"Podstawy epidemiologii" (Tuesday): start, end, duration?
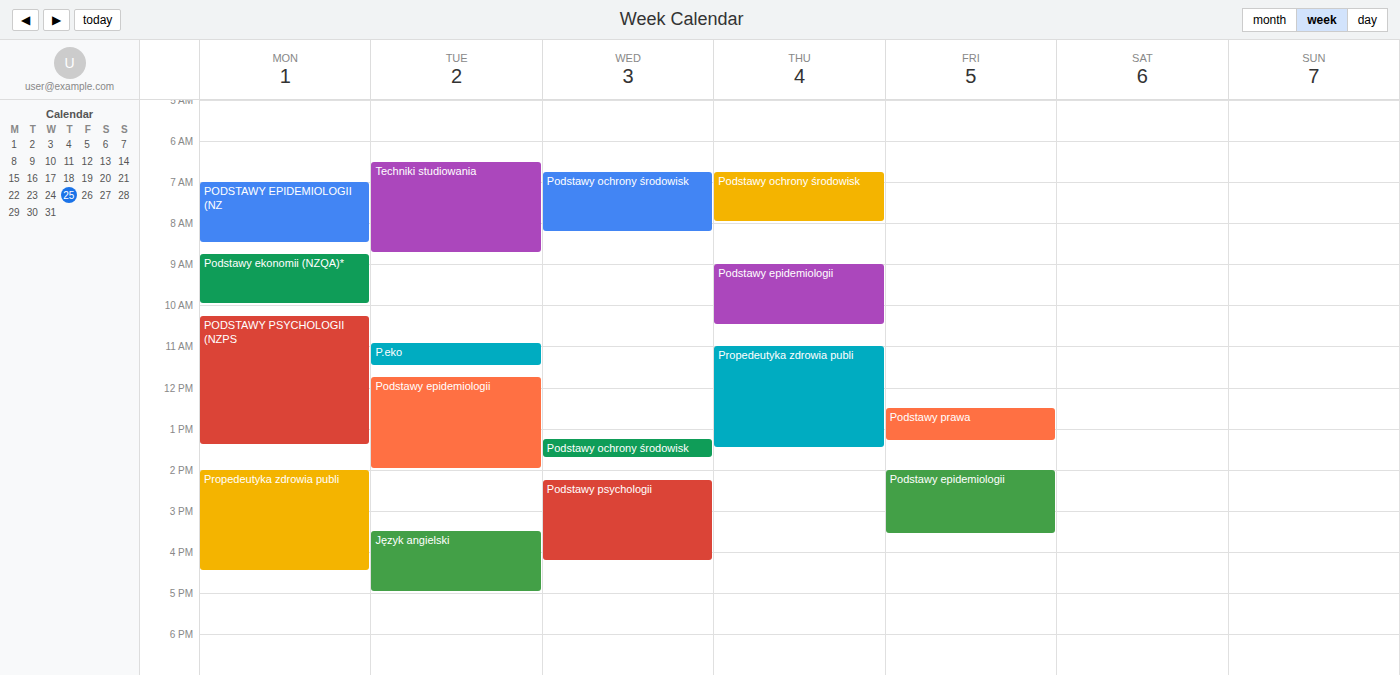
11:45 AM to 2:00 PM, 2 hours 15 minutes